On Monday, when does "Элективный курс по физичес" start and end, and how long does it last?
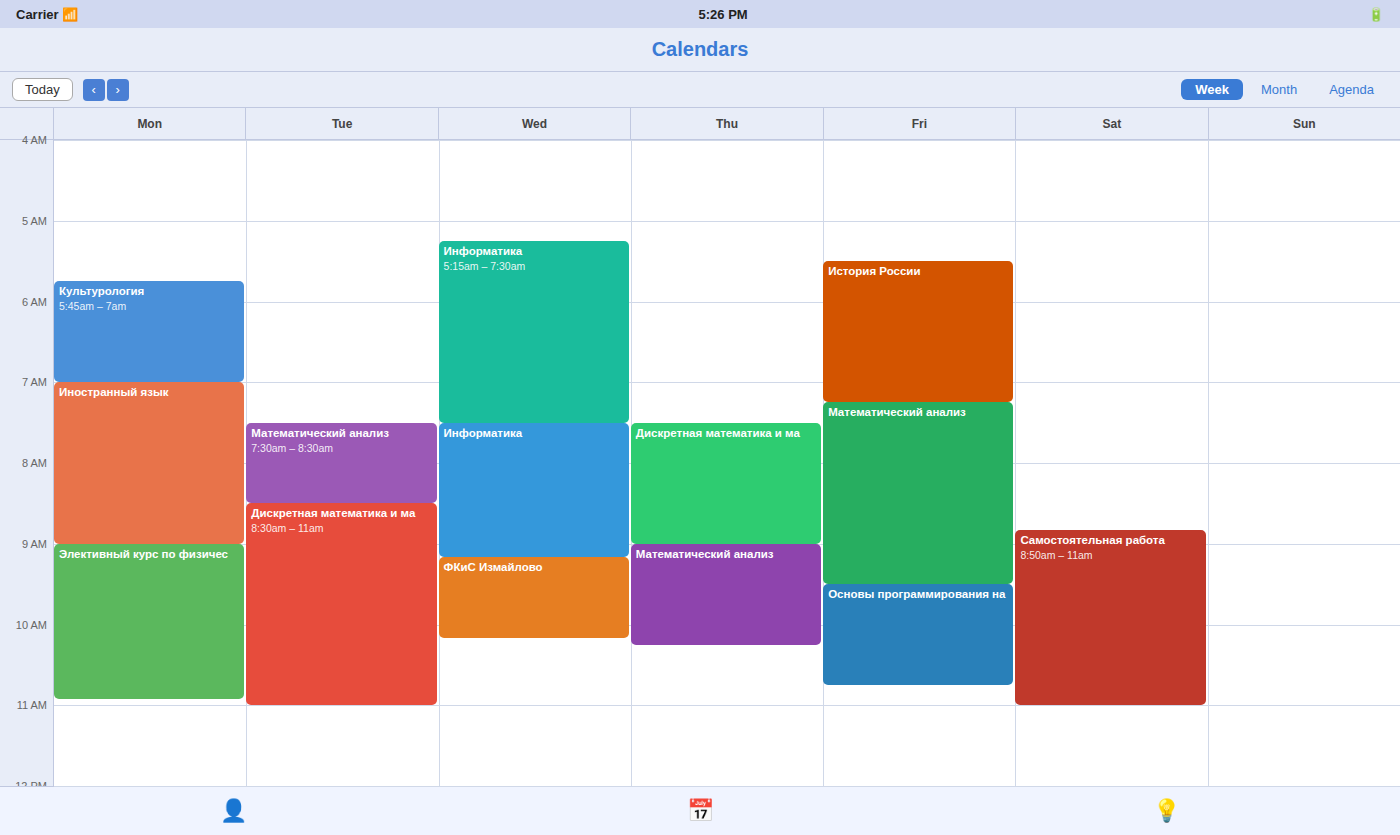
9:00 AM to 10:55 AM, 1 hour 55 minutes